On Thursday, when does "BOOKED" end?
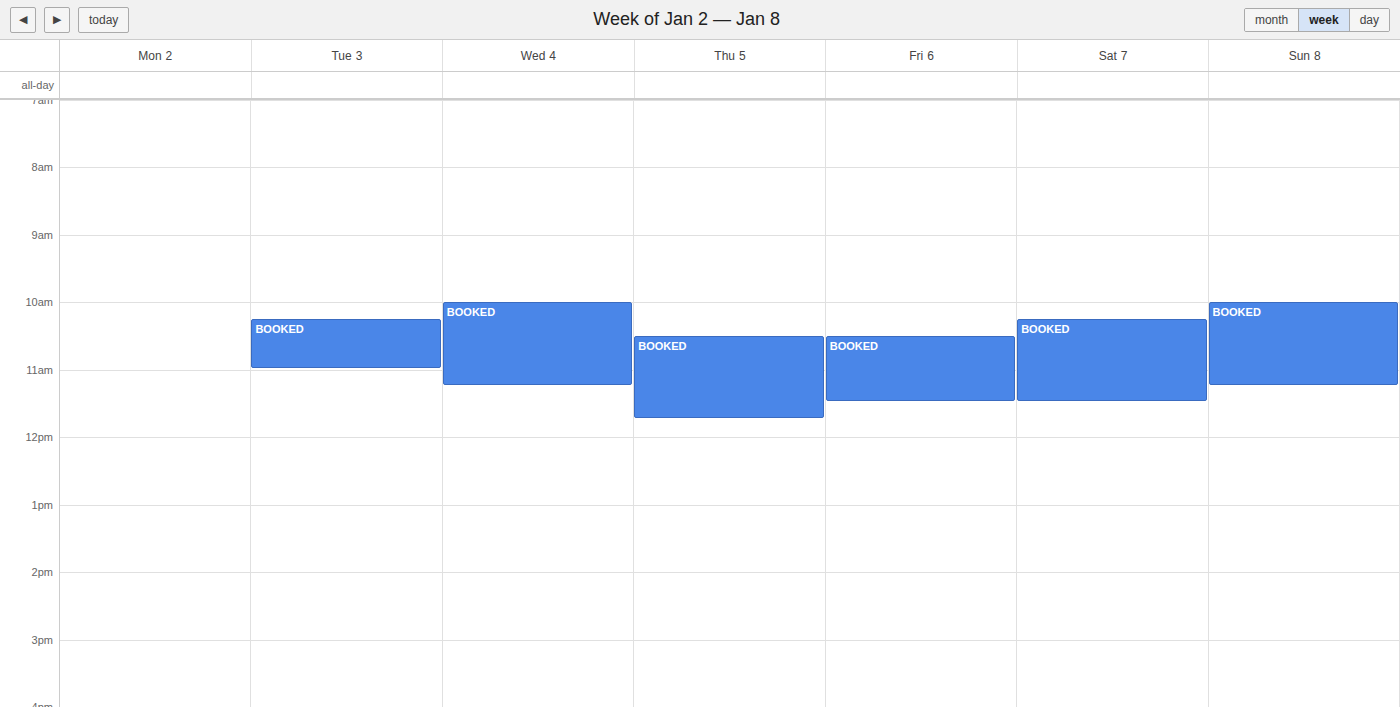
11:45 AM